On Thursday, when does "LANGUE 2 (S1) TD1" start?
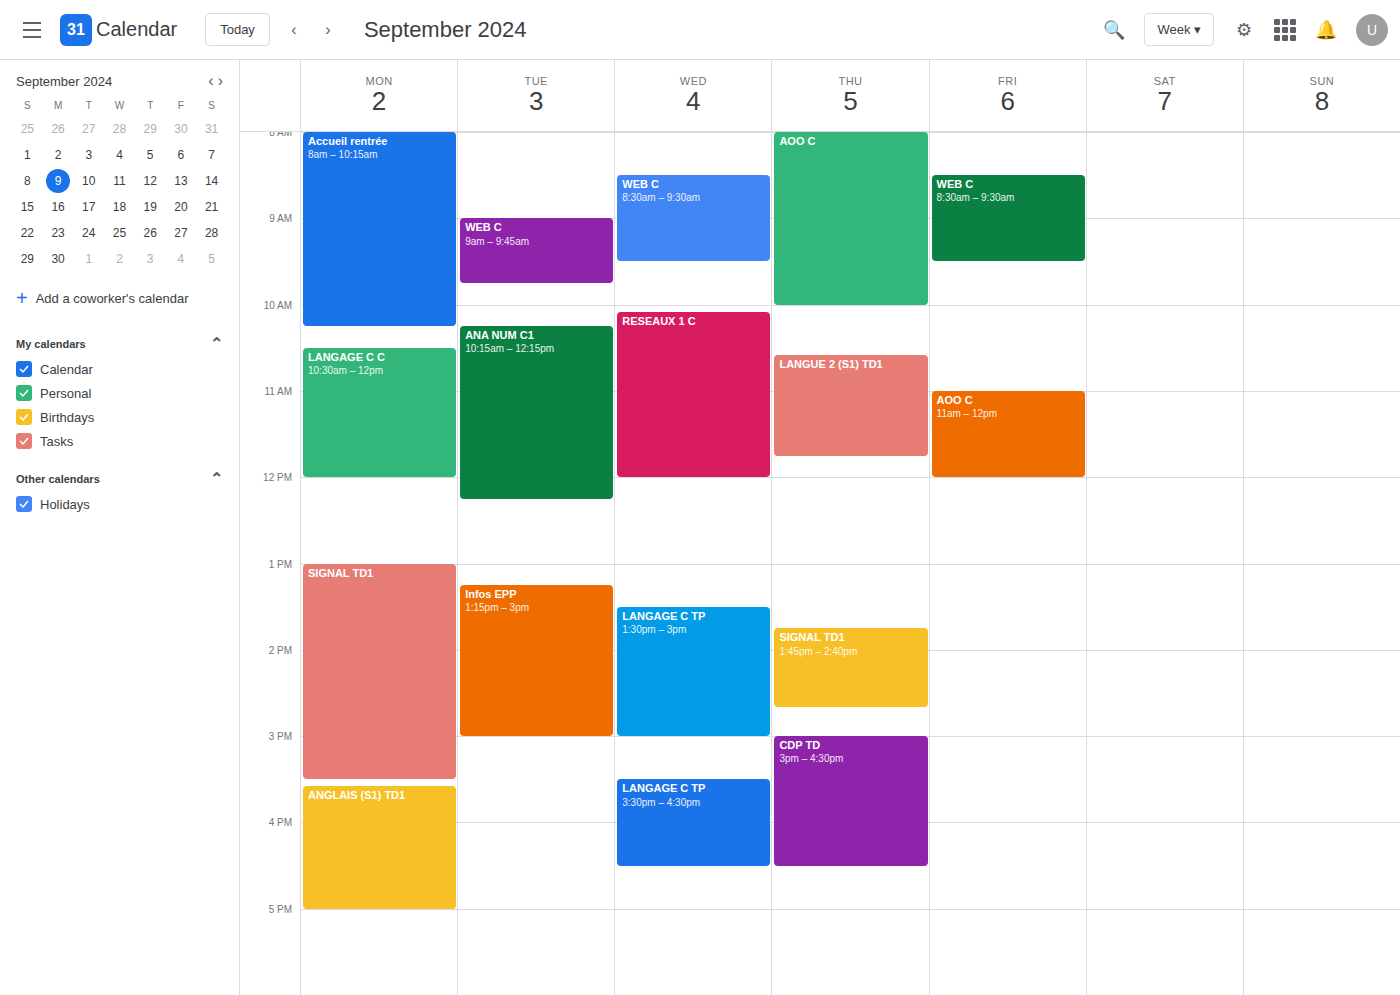
10:35 AM